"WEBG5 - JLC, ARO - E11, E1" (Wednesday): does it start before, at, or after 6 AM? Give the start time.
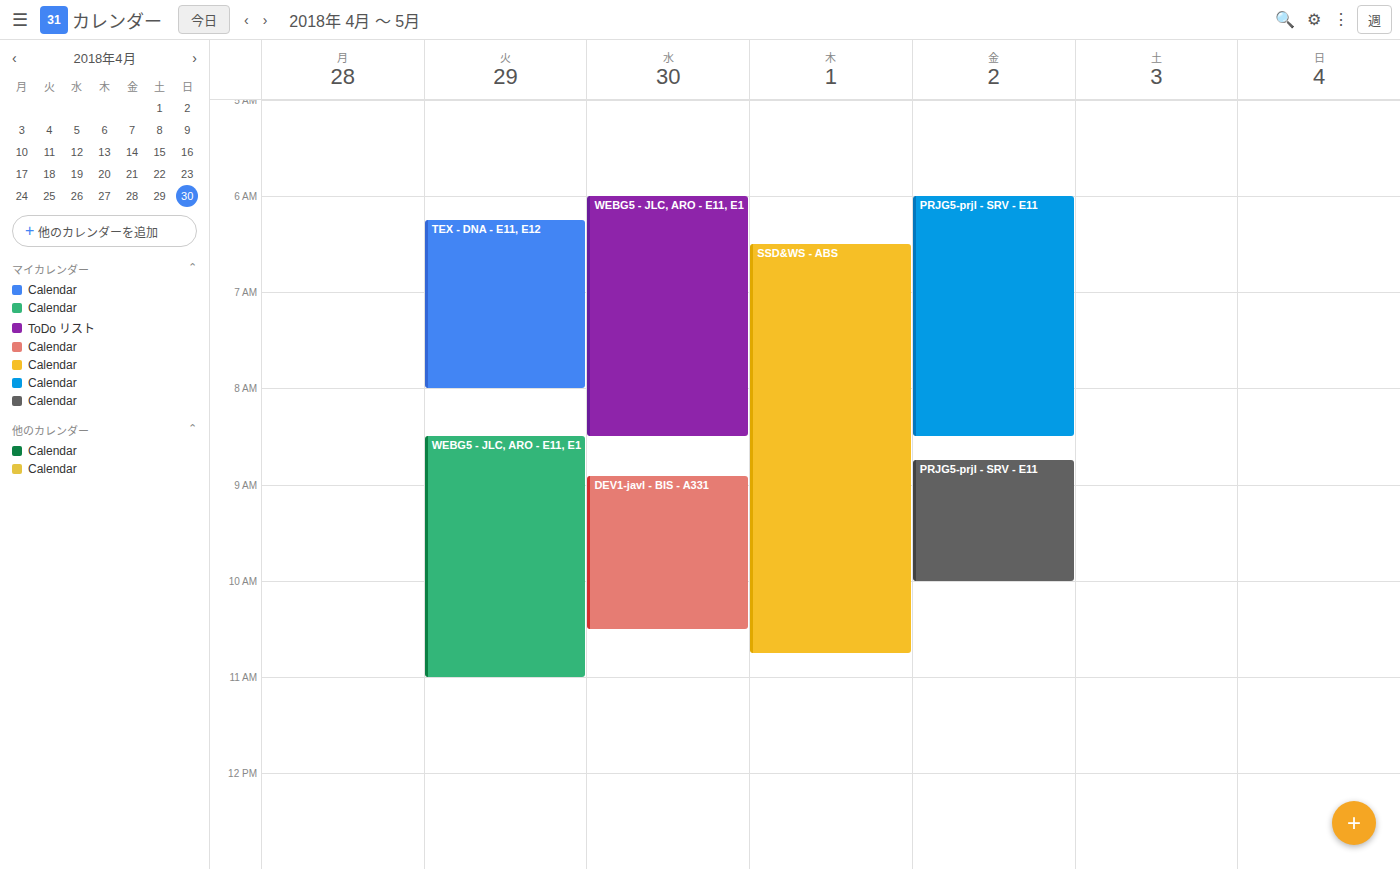
6:00 AM -- exactly at 6 AM, on the 6 AM line.